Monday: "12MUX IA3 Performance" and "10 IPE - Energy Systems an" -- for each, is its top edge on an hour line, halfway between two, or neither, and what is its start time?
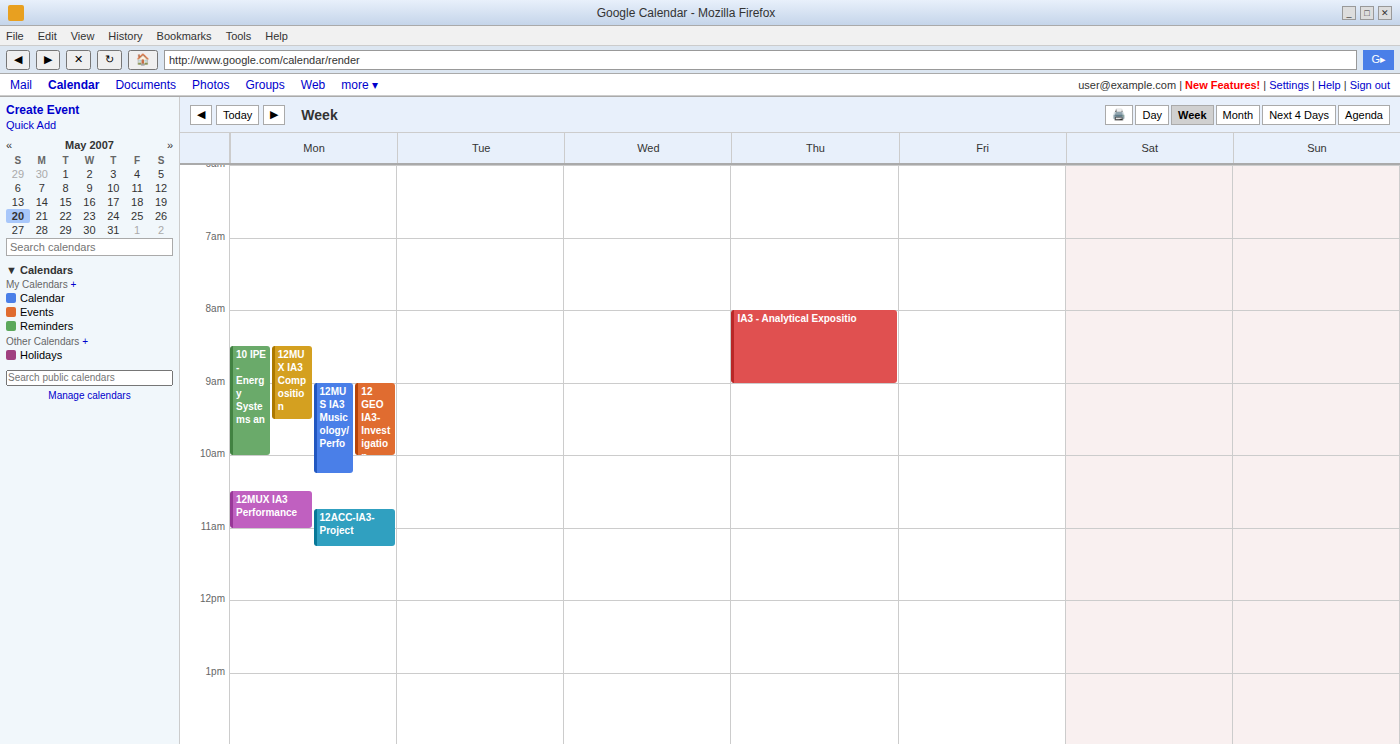
"12MUX IA3 Performance": 10:30 AM, halfway between the 10 AM and 11 AM lines. "10 IPE - Energy Systems an": 8:30 AM, halfway between the 8 AM and 9 AM lines.